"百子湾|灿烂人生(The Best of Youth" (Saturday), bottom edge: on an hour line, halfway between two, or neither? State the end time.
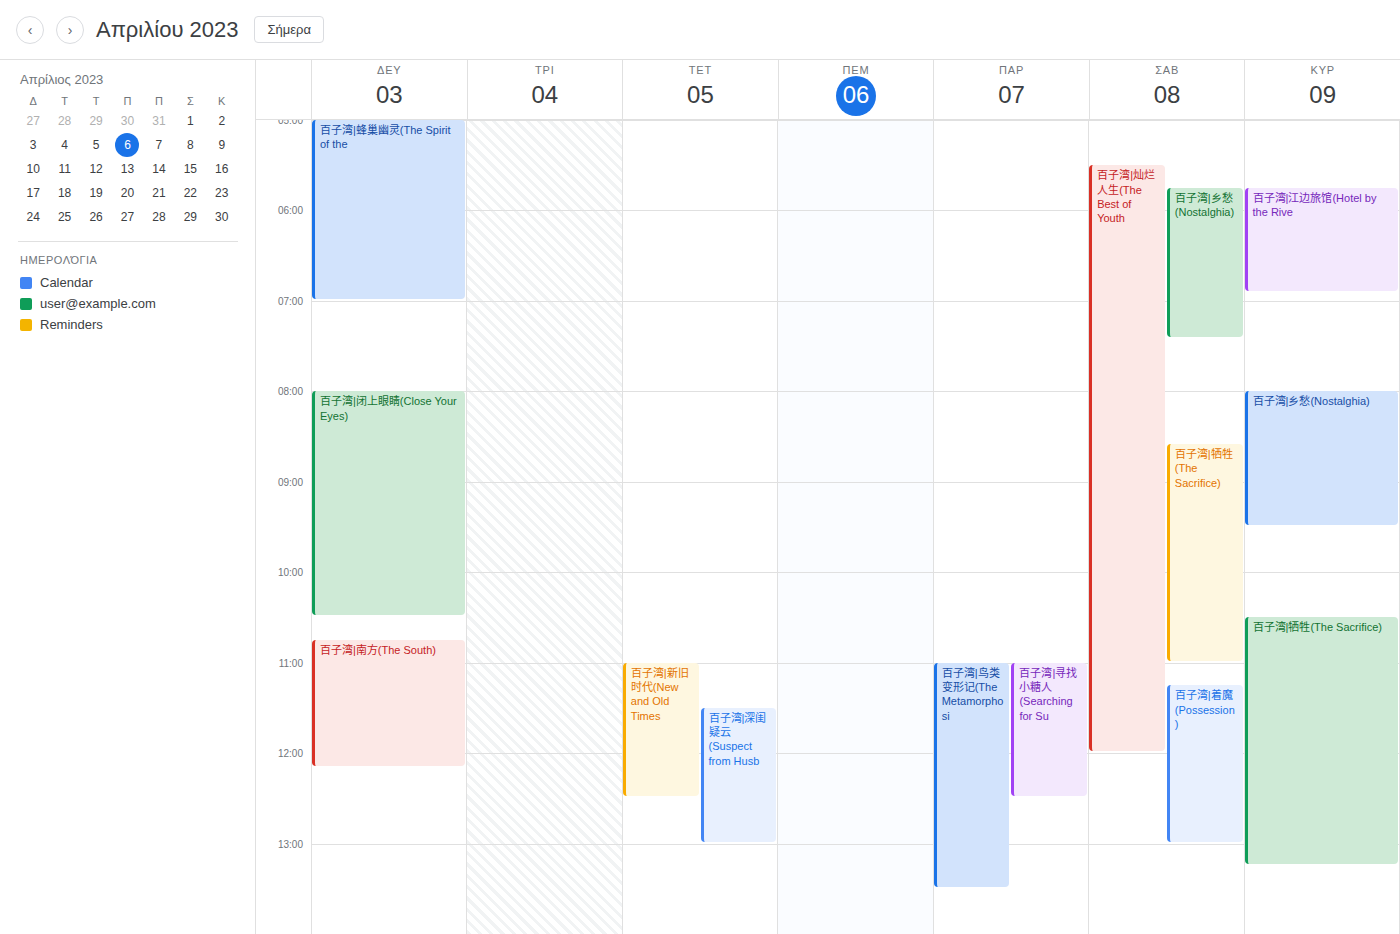
12:00 -- exactly on the 12:00 line.